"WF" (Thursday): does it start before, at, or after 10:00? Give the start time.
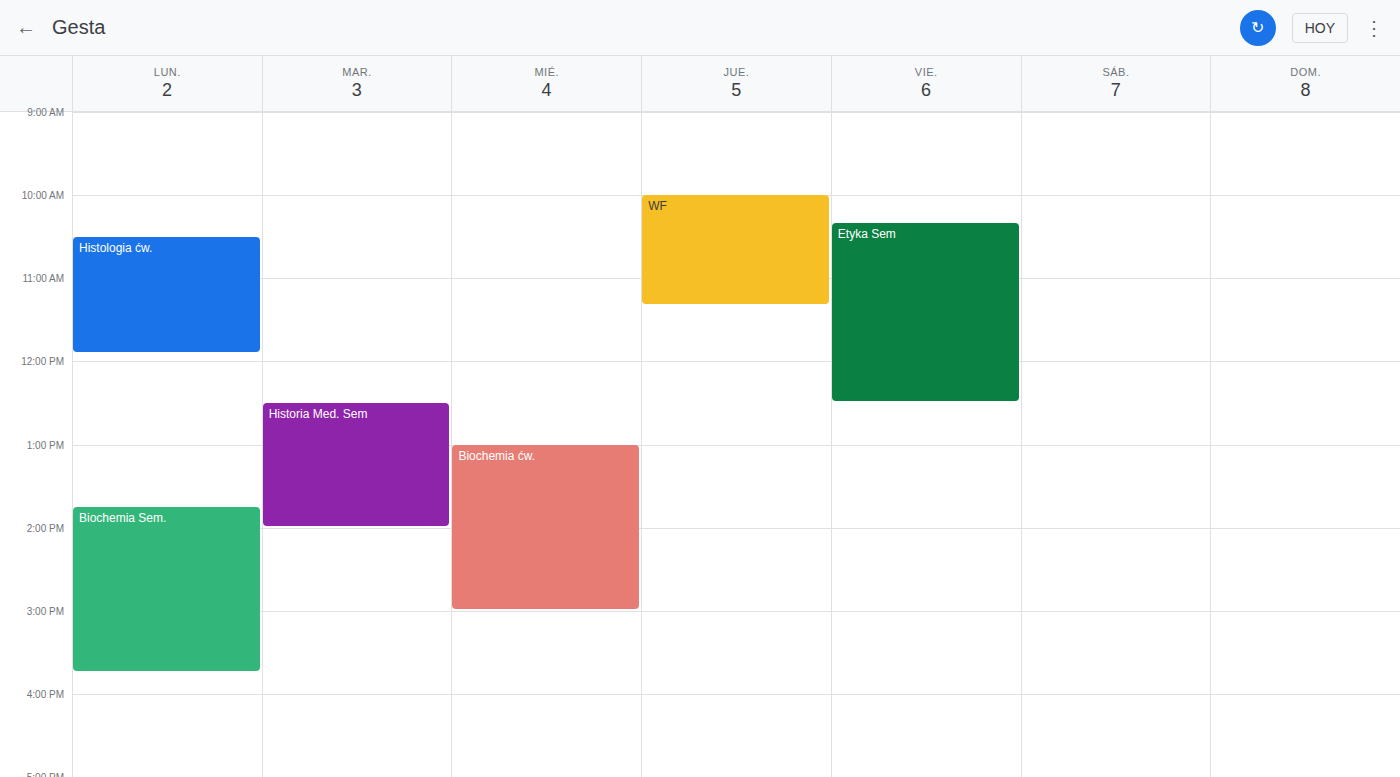
10:00 -- exactly at 10:00, on the 10:00 line.